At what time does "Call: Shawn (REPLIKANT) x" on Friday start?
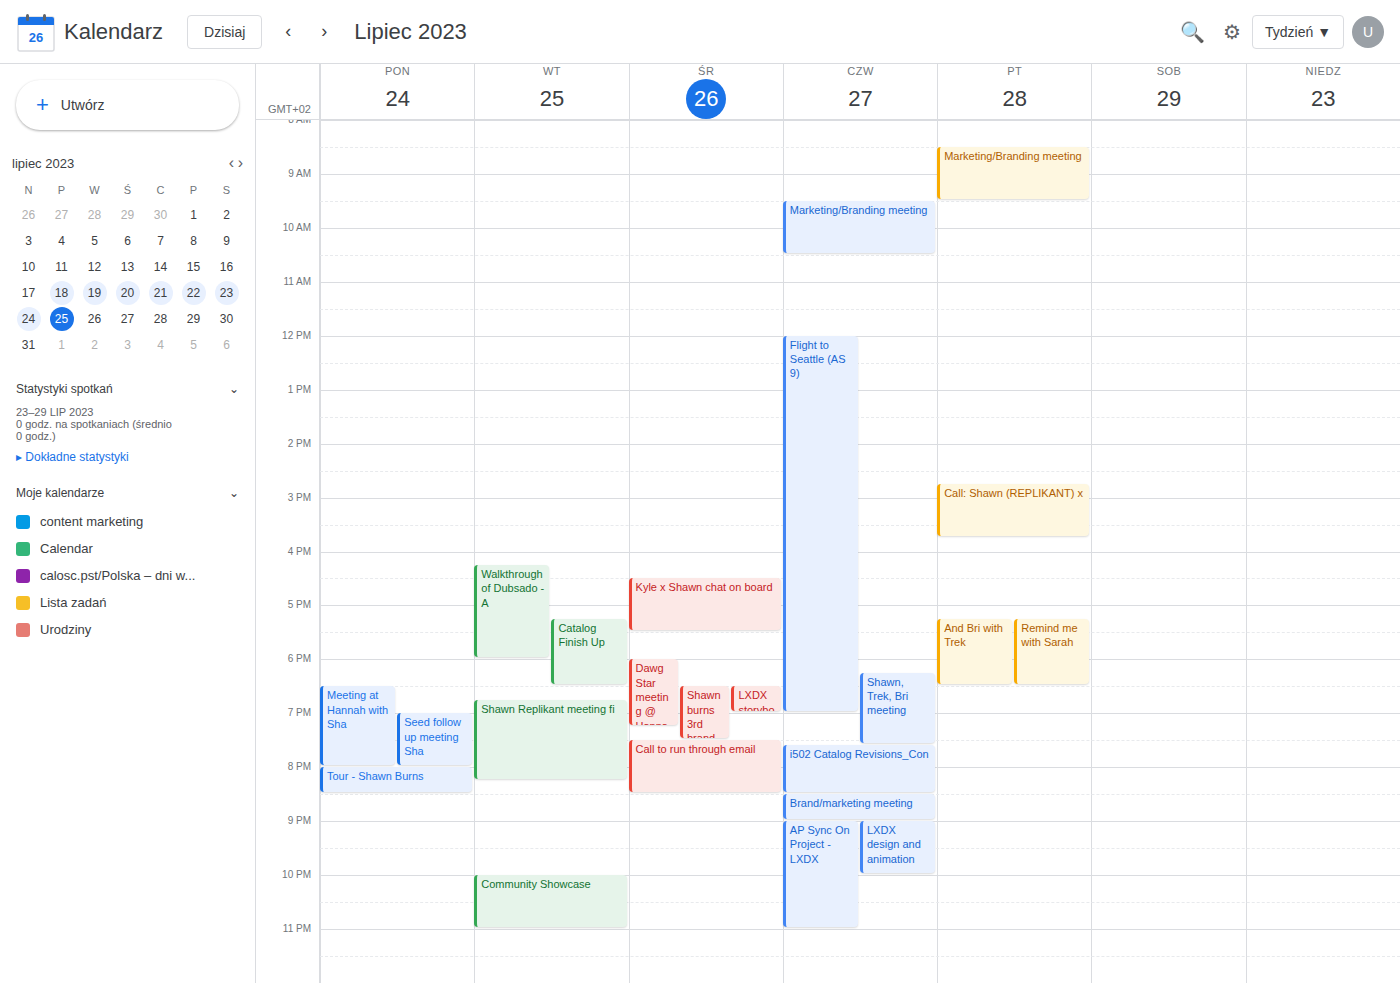
2:45 PM